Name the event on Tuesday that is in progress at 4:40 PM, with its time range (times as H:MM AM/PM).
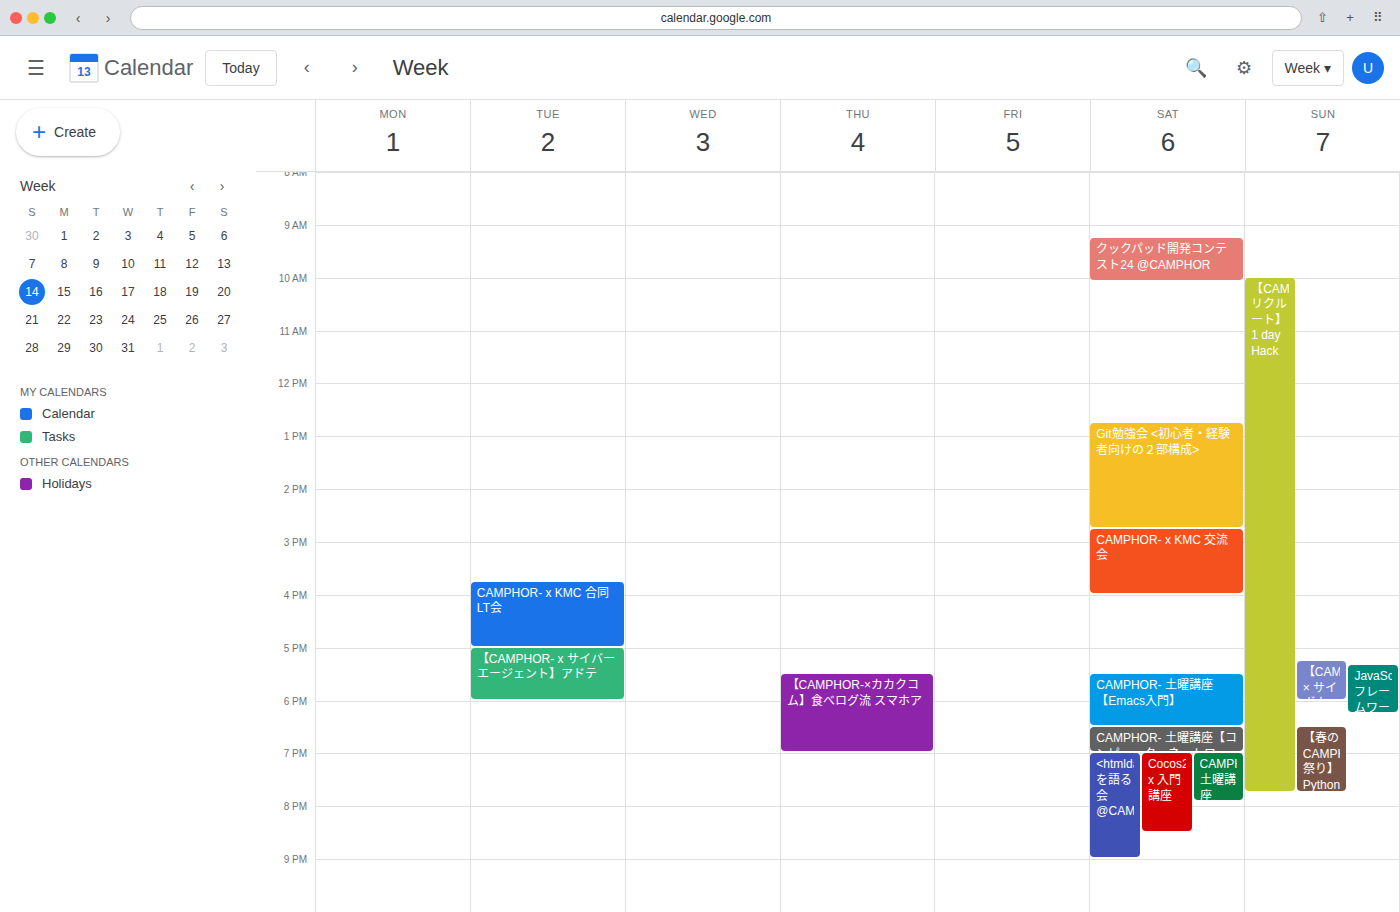
"CAMPHOR- x KMC 合同LT会", 3:45 PM to 5:00 PM